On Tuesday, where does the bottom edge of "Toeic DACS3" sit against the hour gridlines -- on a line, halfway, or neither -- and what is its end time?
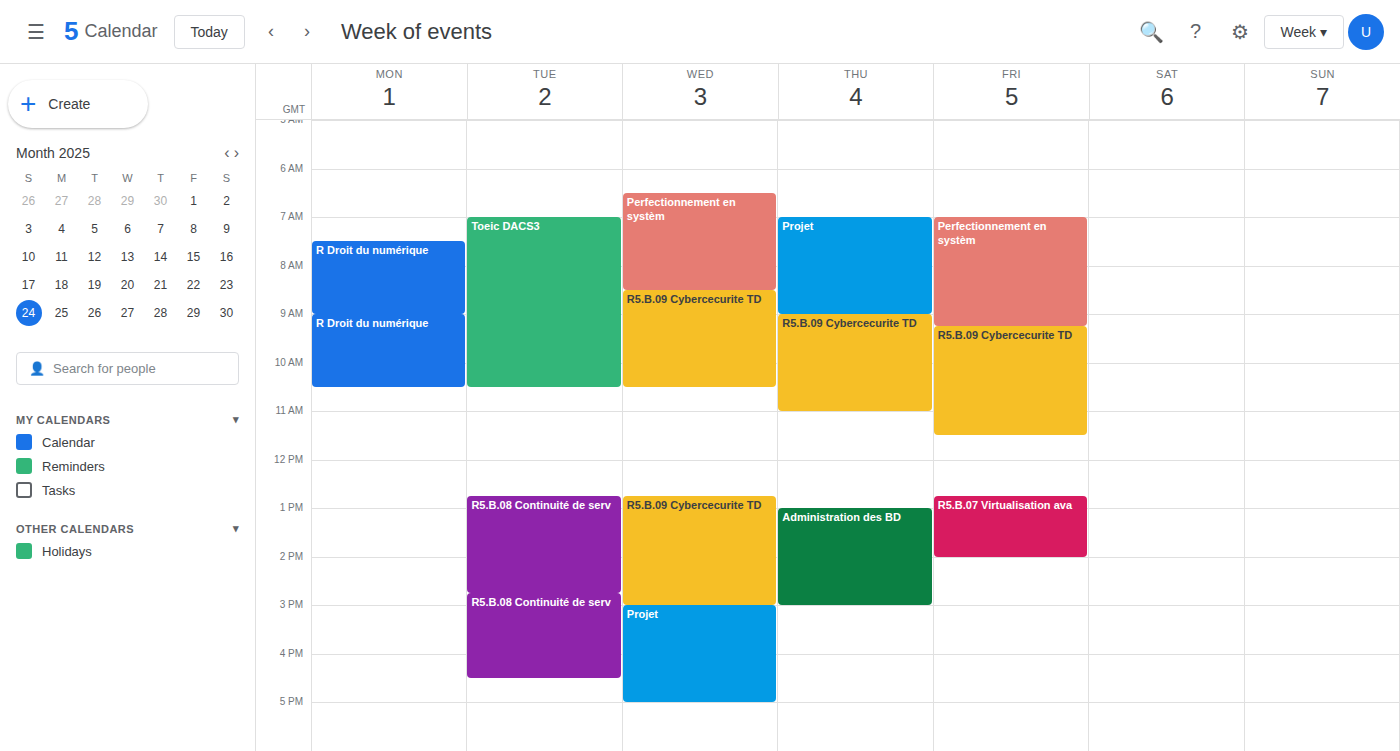
10:30 -- halfway between the 10:00 and 11:00 lines.